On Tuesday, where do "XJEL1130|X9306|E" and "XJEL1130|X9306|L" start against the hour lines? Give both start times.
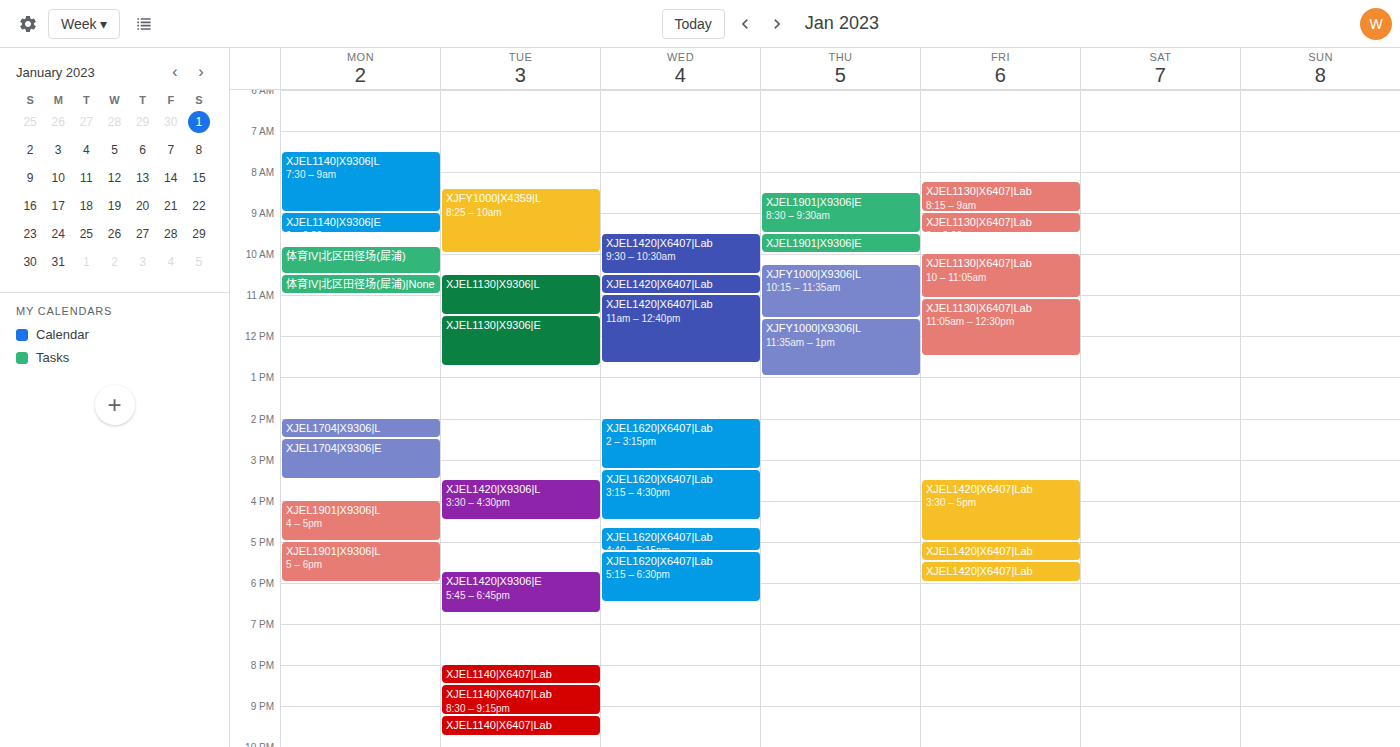
"XJEL1130|X9306|E": 11:30 AM, halfway between the 11 AM and 12 PM lines. "XJEL1130|X9306|L": 10:30 AM, halfway between the 10 AM and 11 AM lines.